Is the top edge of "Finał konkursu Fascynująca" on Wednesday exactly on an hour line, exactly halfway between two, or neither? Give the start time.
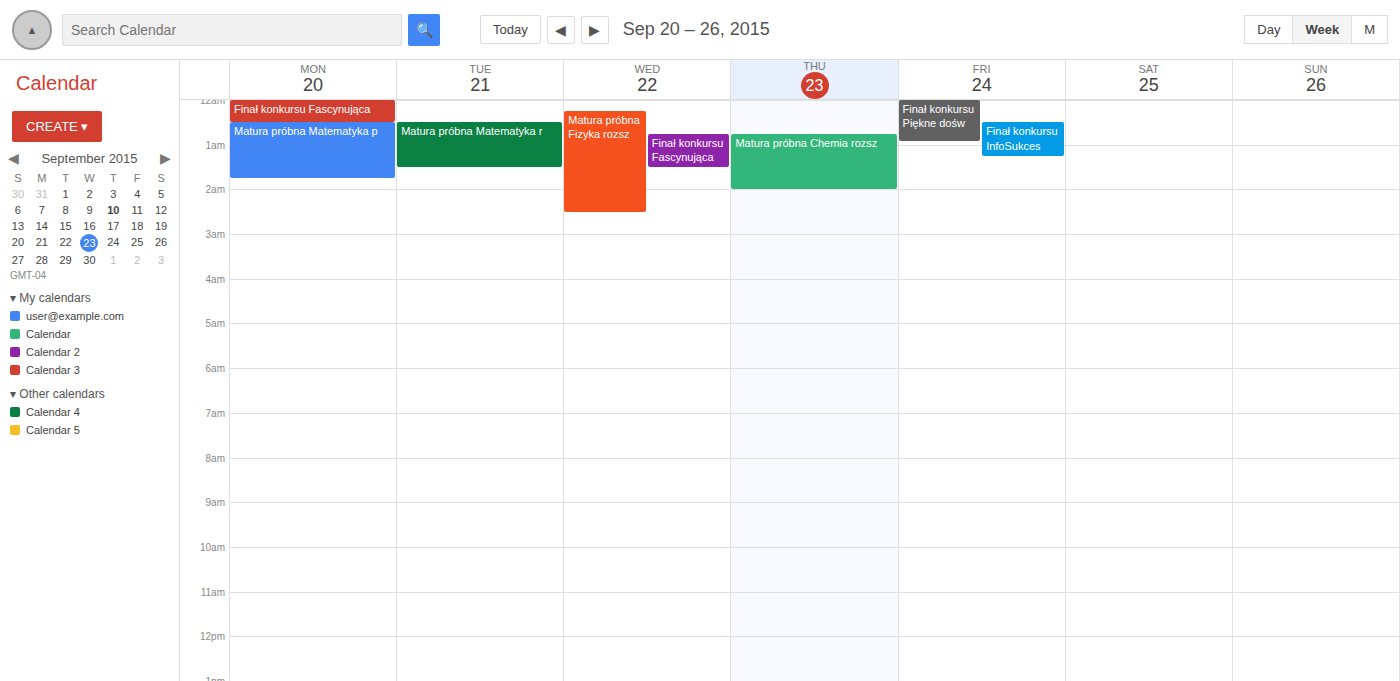
12:45 AM -- neither: three quarters of the way from the 12 AM line to the 1 AM line.